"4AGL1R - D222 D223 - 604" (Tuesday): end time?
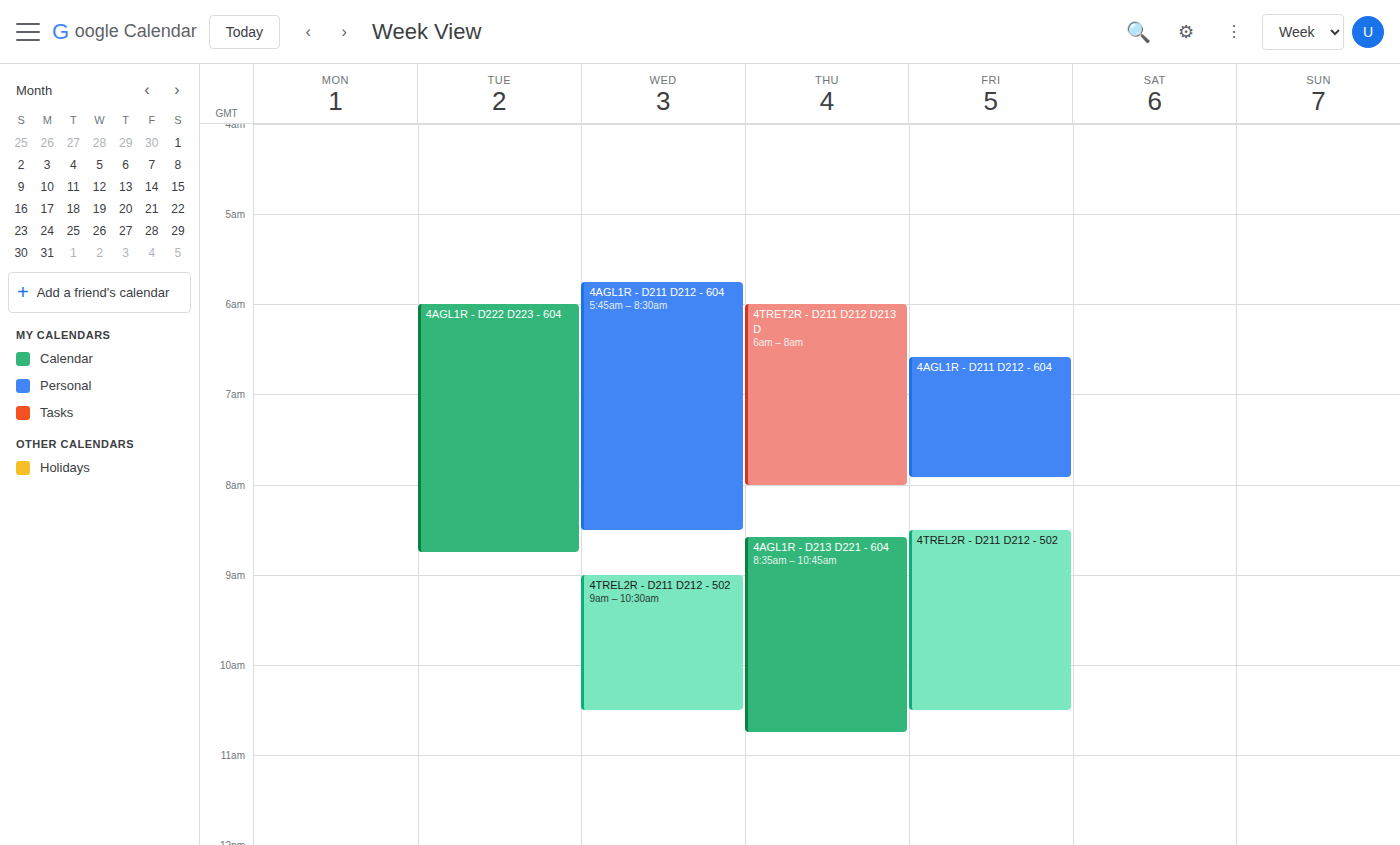
8:45 AM